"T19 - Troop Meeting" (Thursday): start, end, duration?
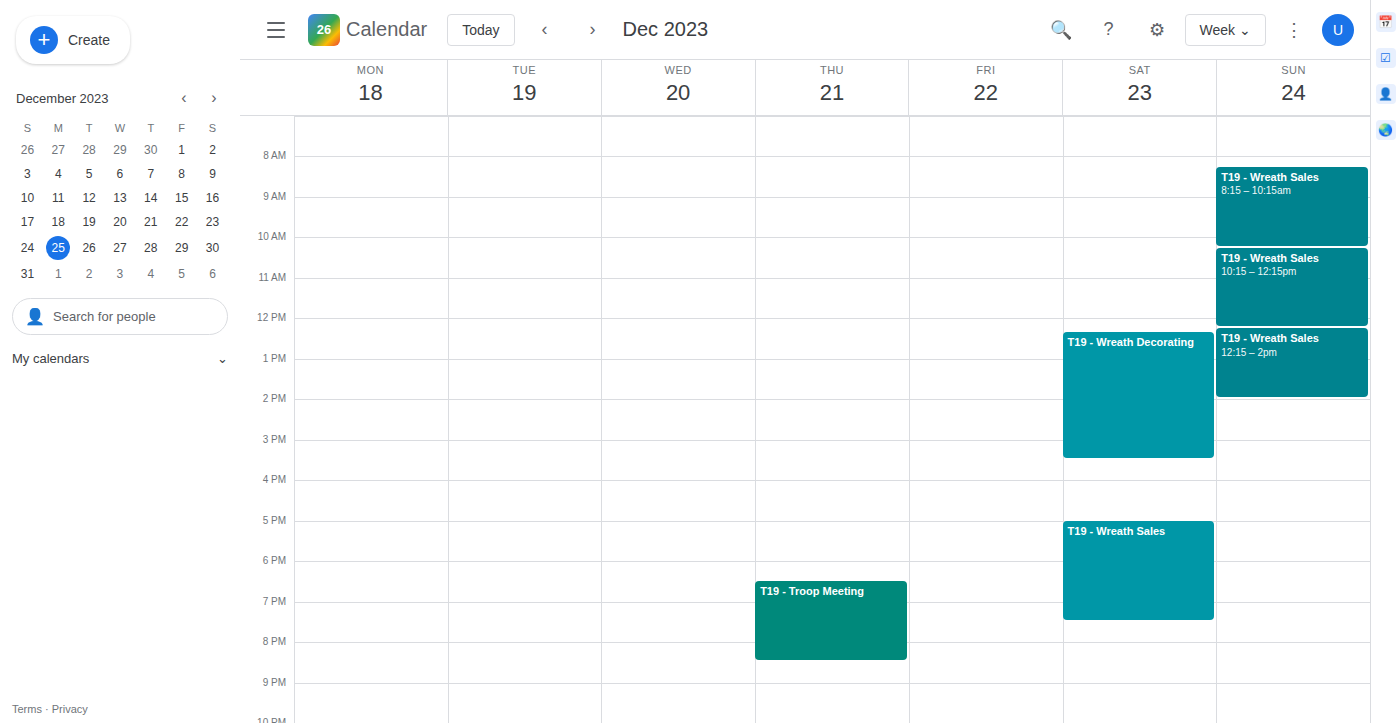
6:30 PM to 8:30 PM, 2 hours